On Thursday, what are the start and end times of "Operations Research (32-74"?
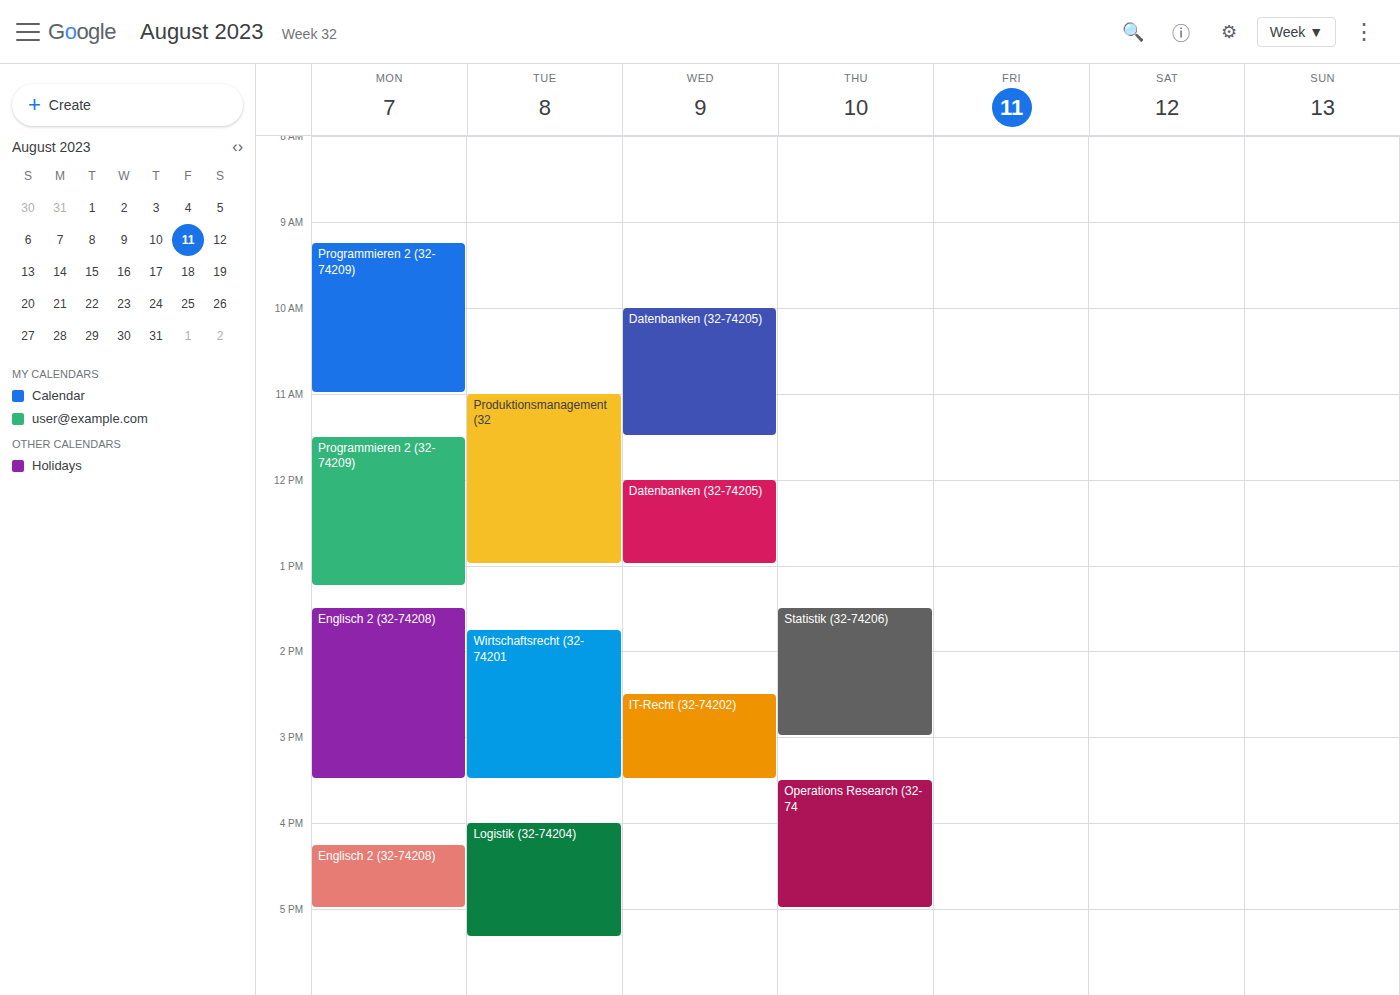
3:30 PM to 5:00 PM